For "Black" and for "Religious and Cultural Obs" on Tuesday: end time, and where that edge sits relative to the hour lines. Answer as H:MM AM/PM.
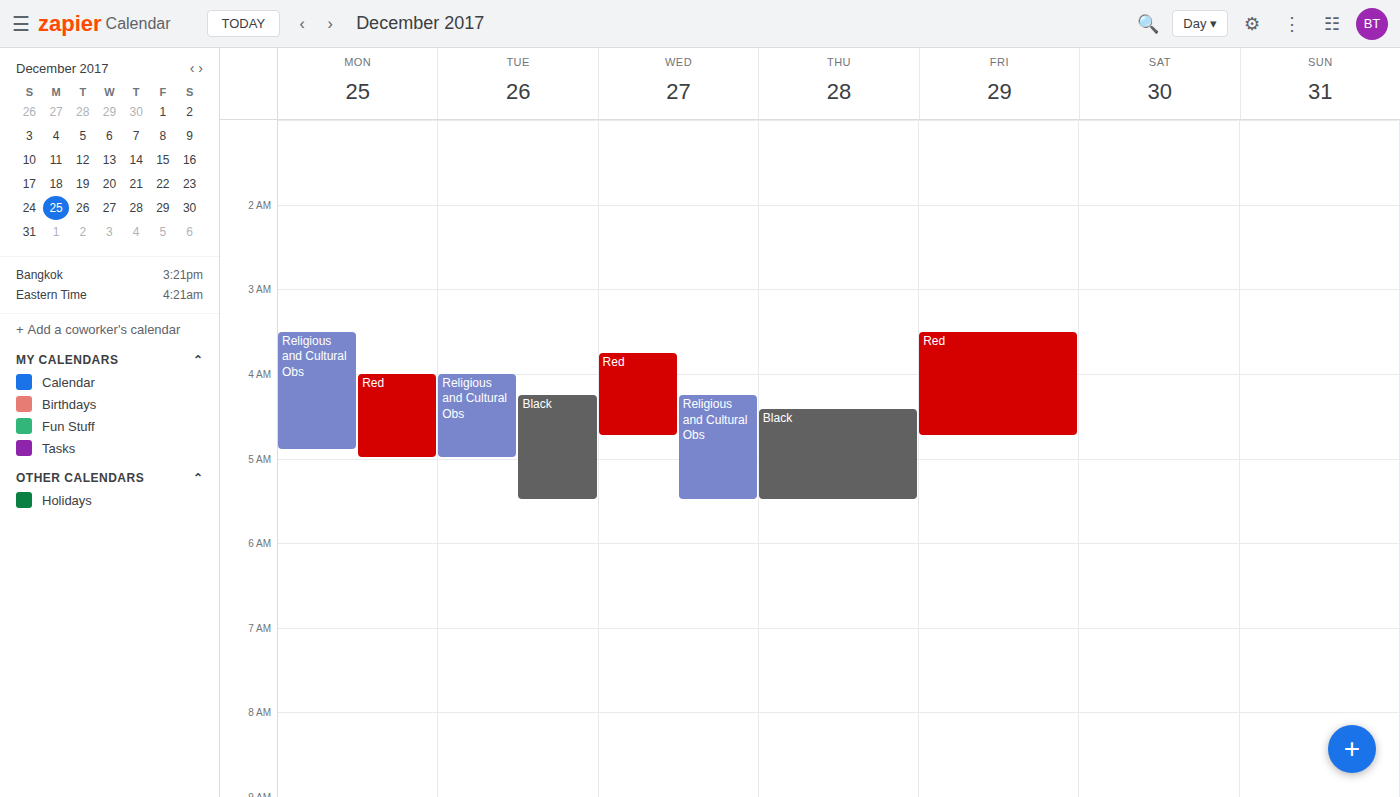
"Black": 5:30 AM, halfway between the 5 AM and 6 AM lines. "Religious and Cultural Obs": 5:00 AM, exactly on the 5 AM line.